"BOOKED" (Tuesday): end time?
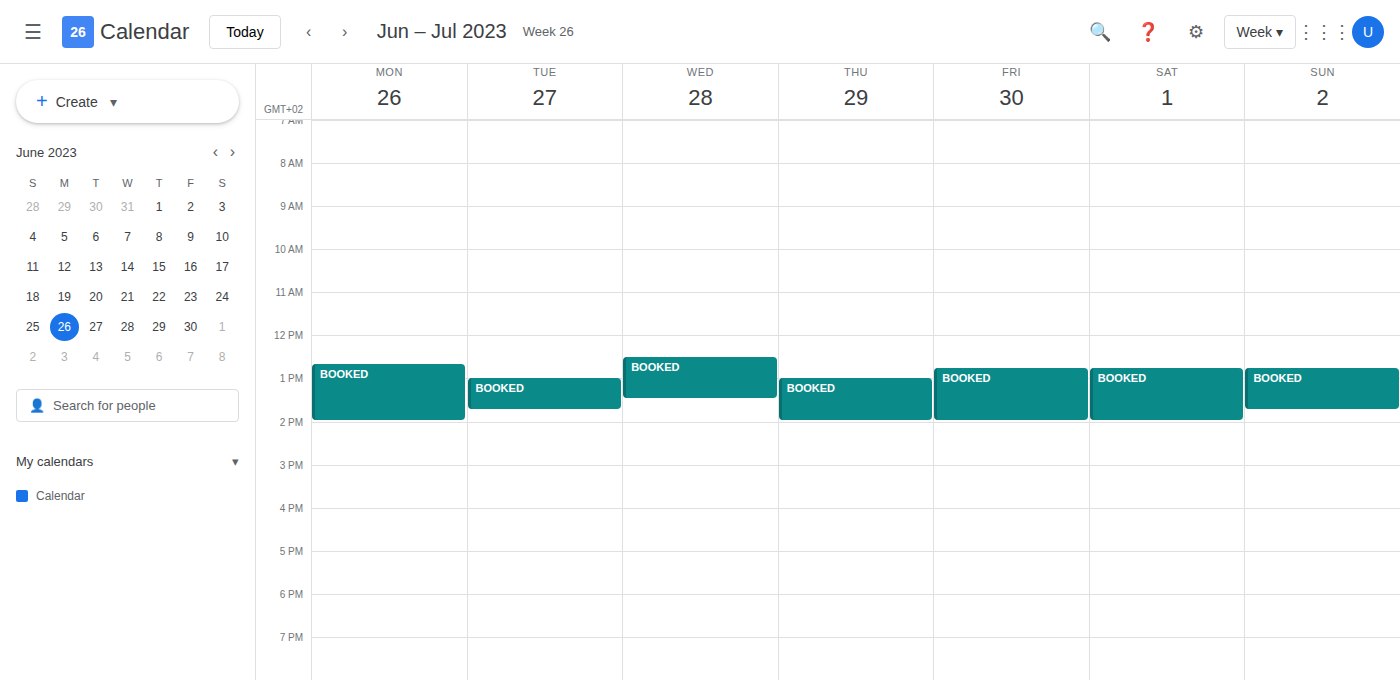
1:45 PM